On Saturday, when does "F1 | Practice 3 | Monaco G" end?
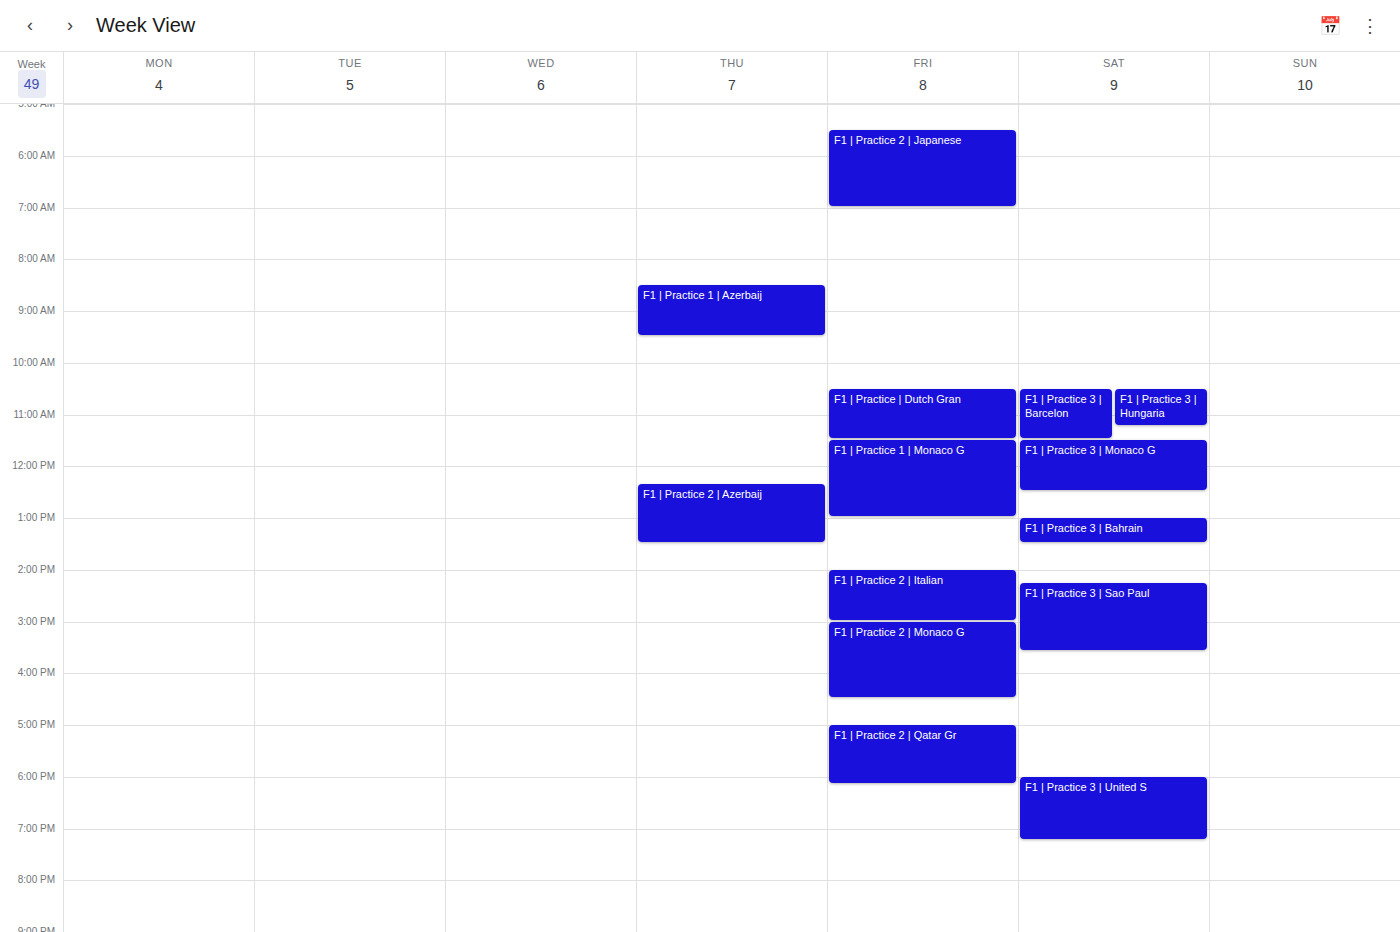
12:30 PM